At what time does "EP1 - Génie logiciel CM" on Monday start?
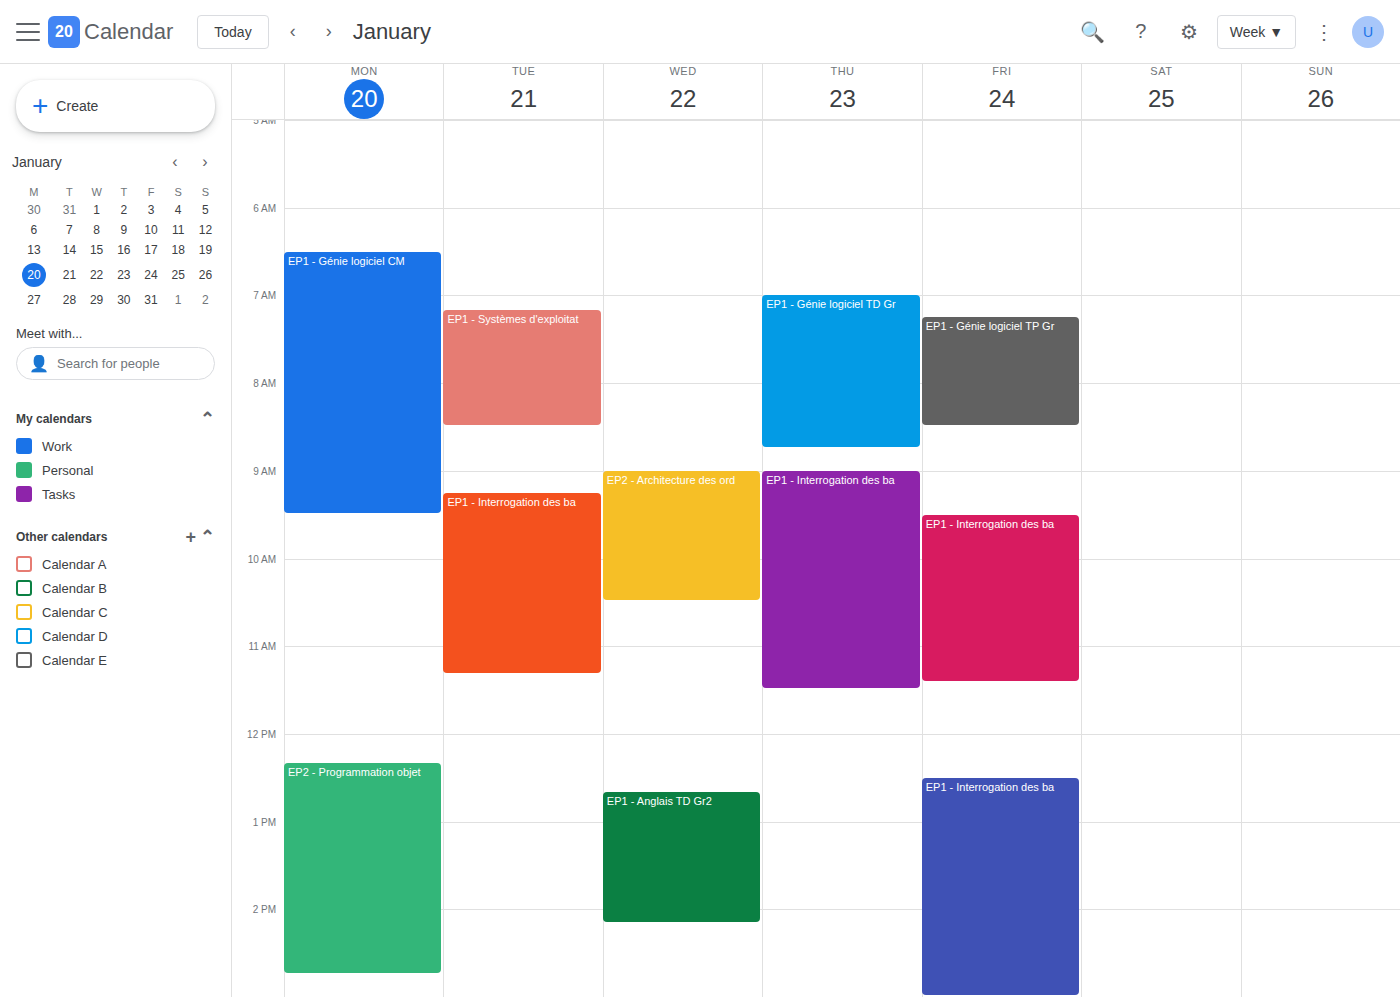
6:30 AM